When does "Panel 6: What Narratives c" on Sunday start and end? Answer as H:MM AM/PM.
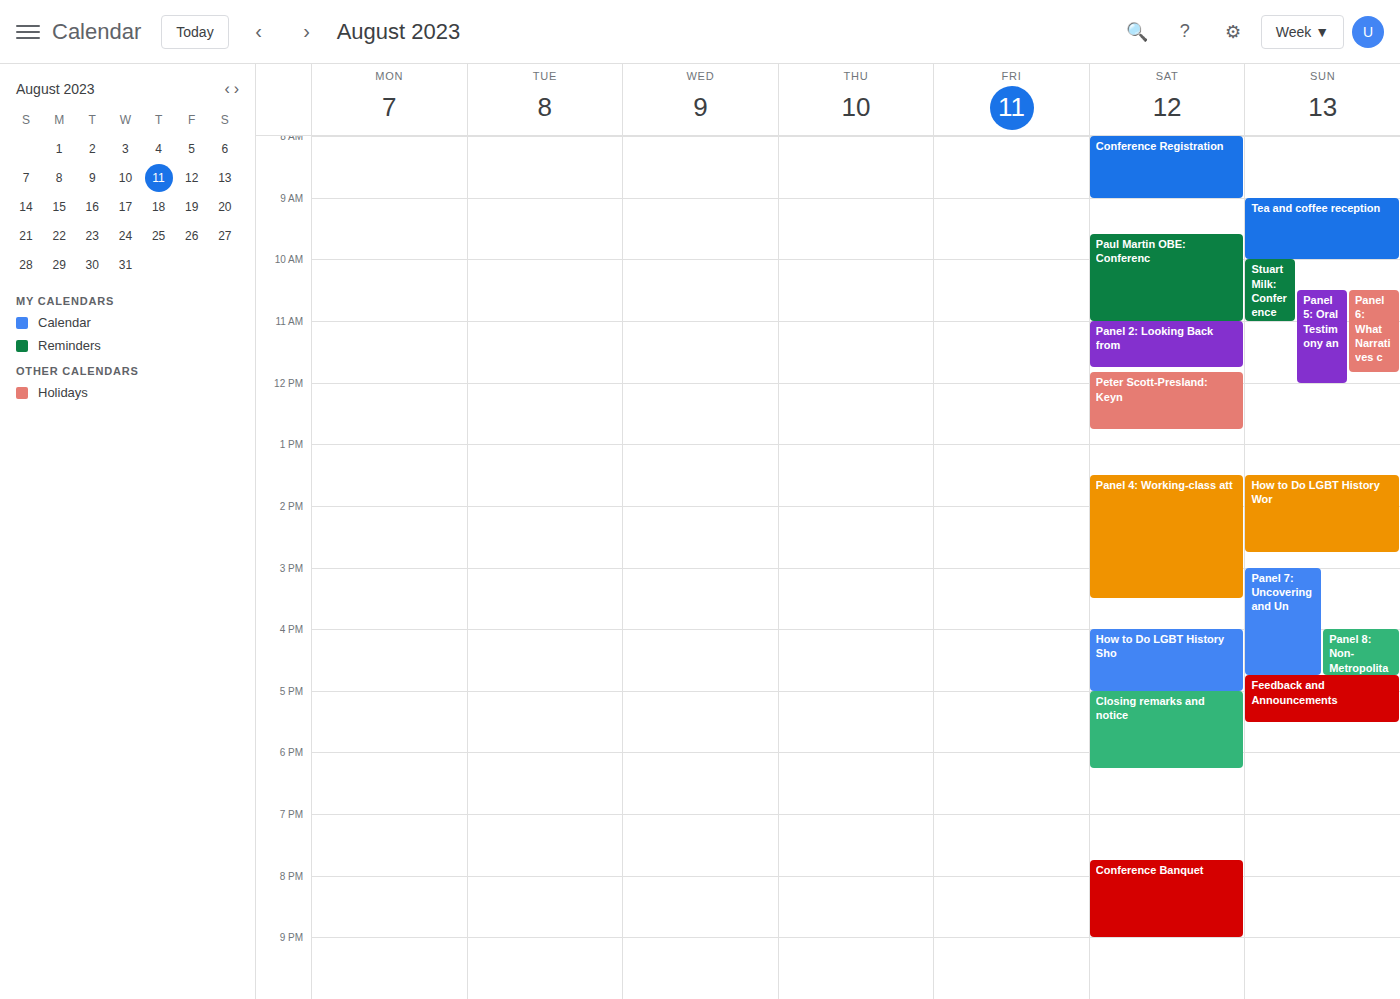
10:30 AM to 11:50 AM